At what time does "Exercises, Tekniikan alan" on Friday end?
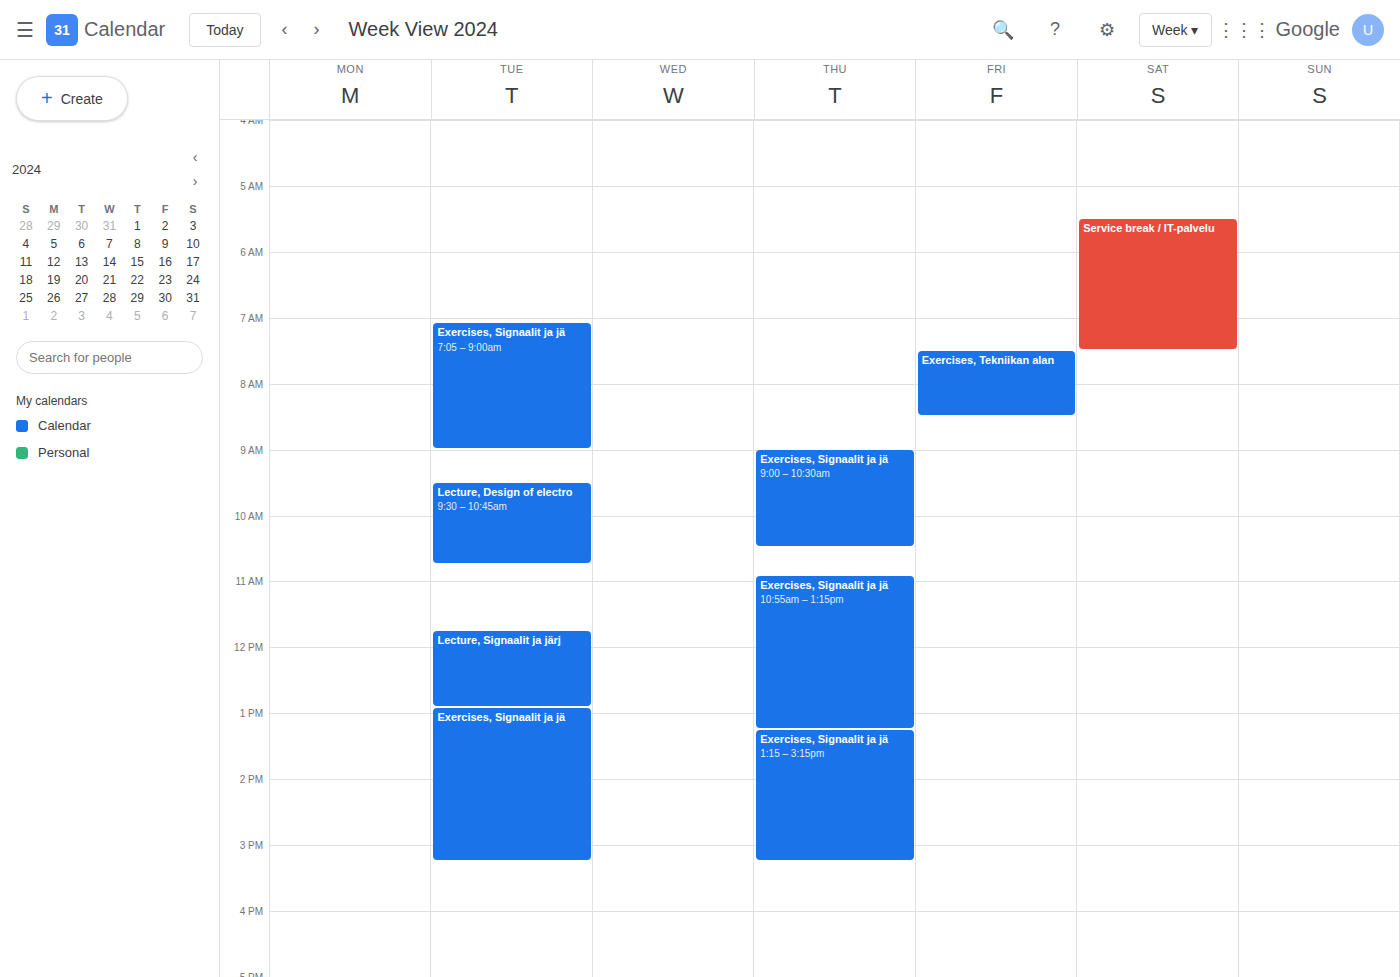
8:30 AM